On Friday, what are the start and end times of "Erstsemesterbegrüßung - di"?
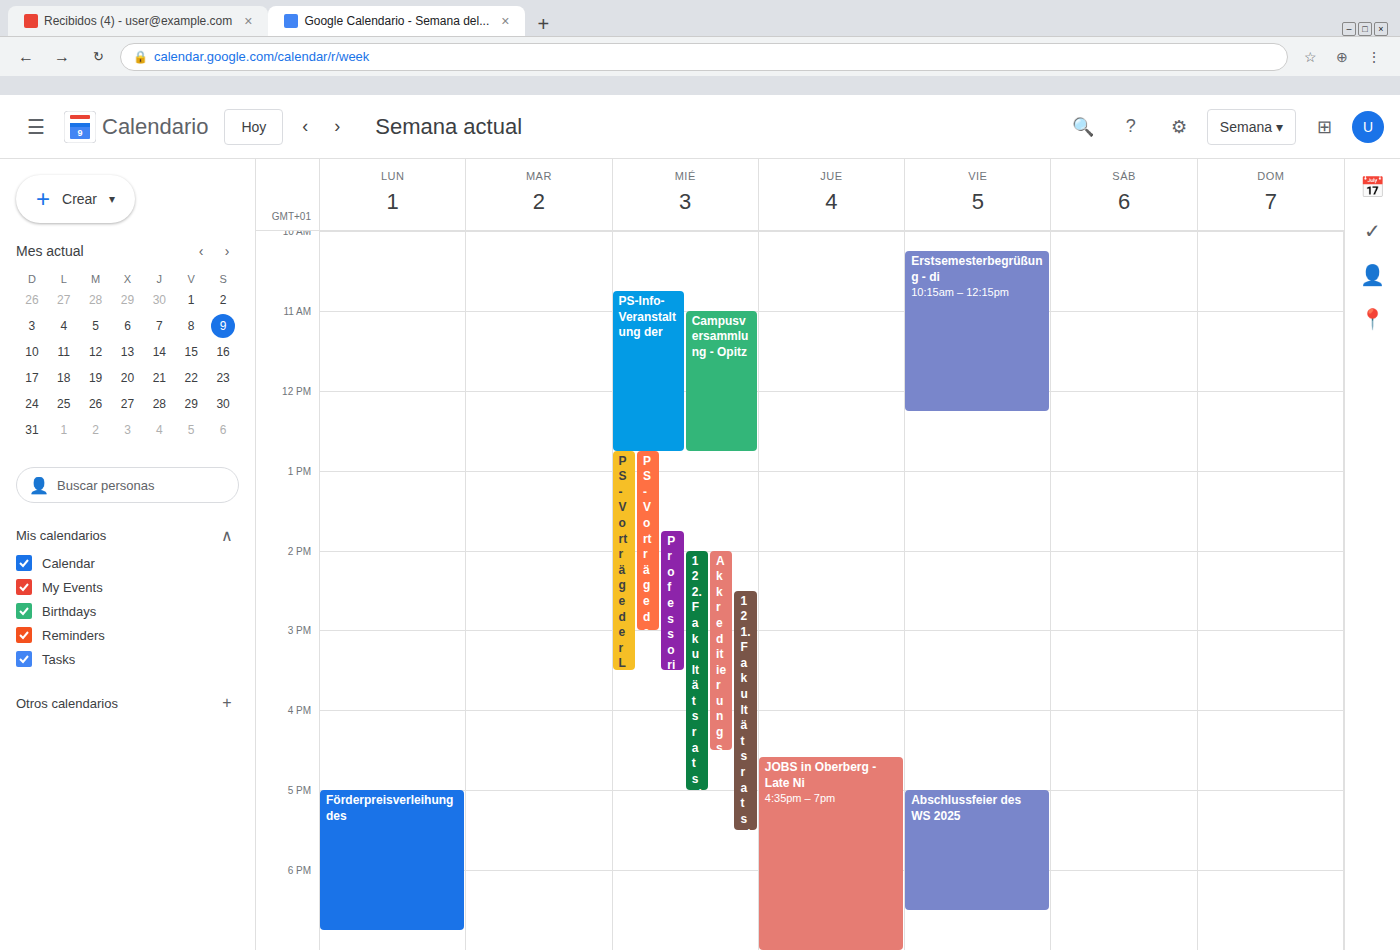
10:15 AM to 12:15 PM